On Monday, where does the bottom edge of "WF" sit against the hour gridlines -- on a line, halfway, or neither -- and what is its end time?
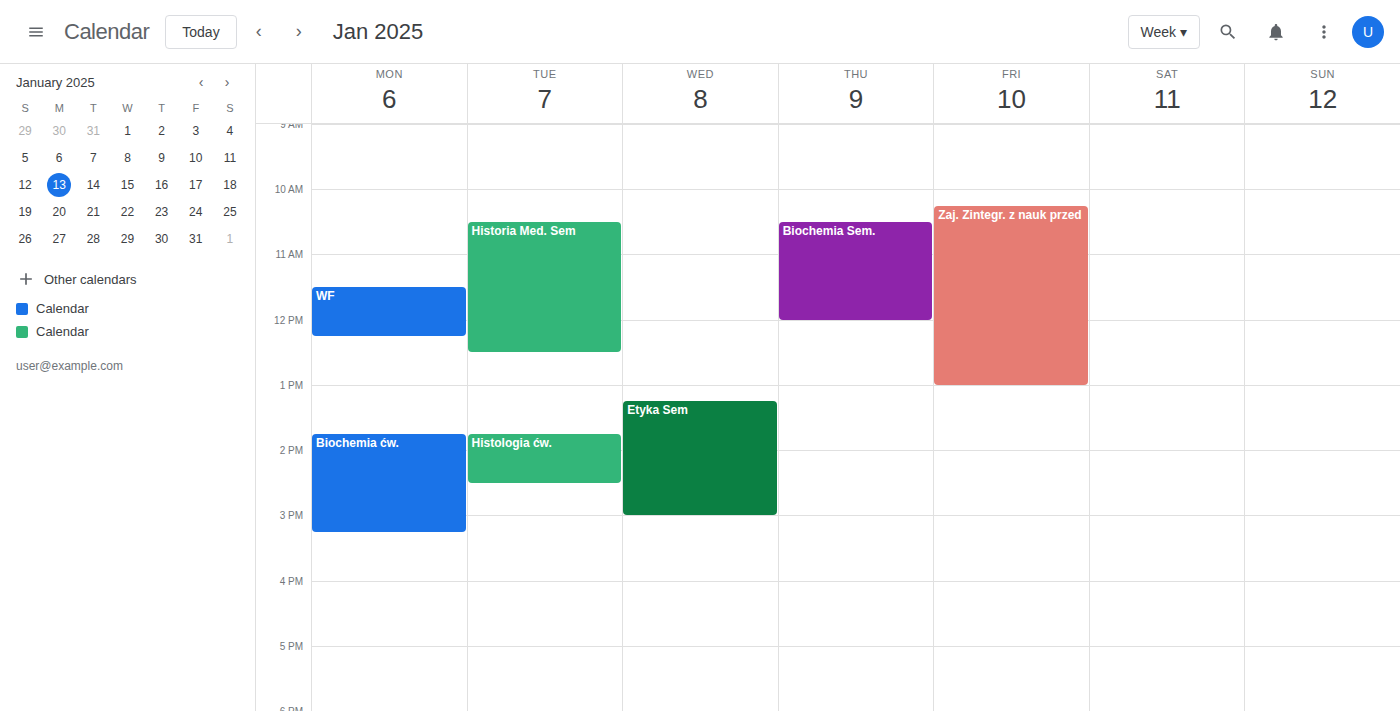
12:15 PM -- neither: a quarter of the way from the 12 PM line to the 1 PM line.